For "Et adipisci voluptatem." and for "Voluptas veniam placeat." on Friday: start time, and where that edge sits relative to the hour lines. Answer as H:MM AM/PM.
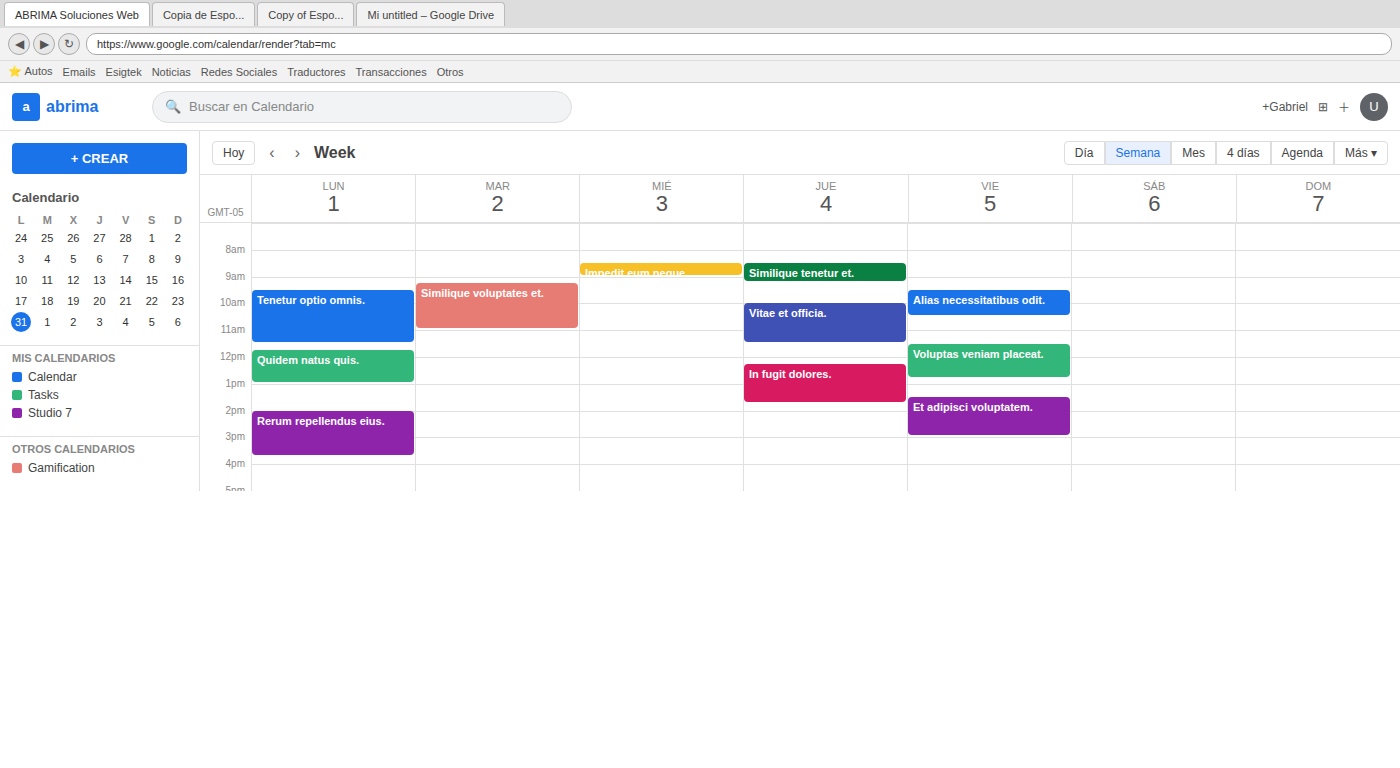
"Et adipisci voluptatem.": 1:30 PM, halfway between the 1 PM and 2 PM lines. "Voluptas veniam placeat.": 11:30 AM, halfway between the 11 AM and 12 PM lines.